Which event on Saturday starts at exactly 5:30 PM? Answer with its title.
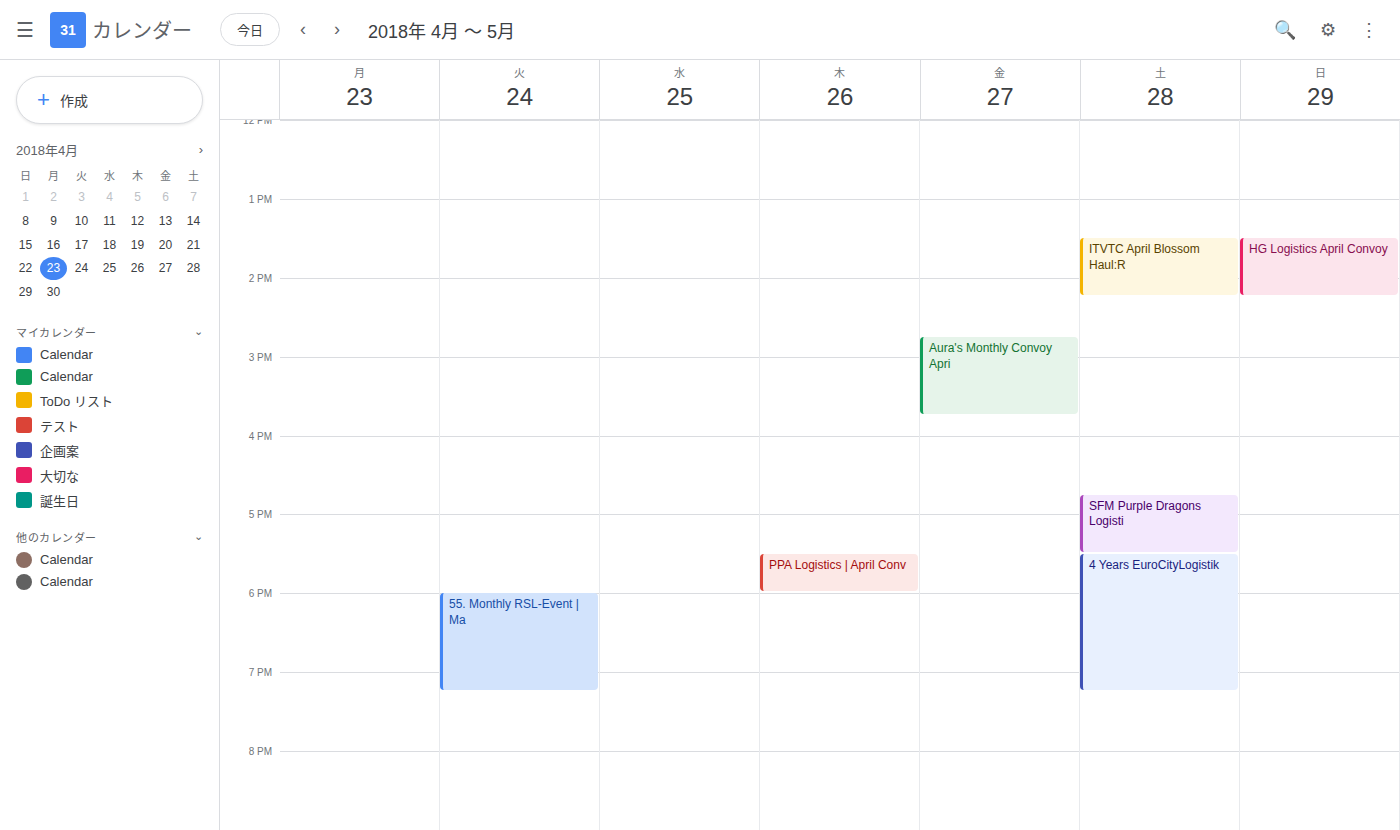
"4 Years EuroCityLogistik"